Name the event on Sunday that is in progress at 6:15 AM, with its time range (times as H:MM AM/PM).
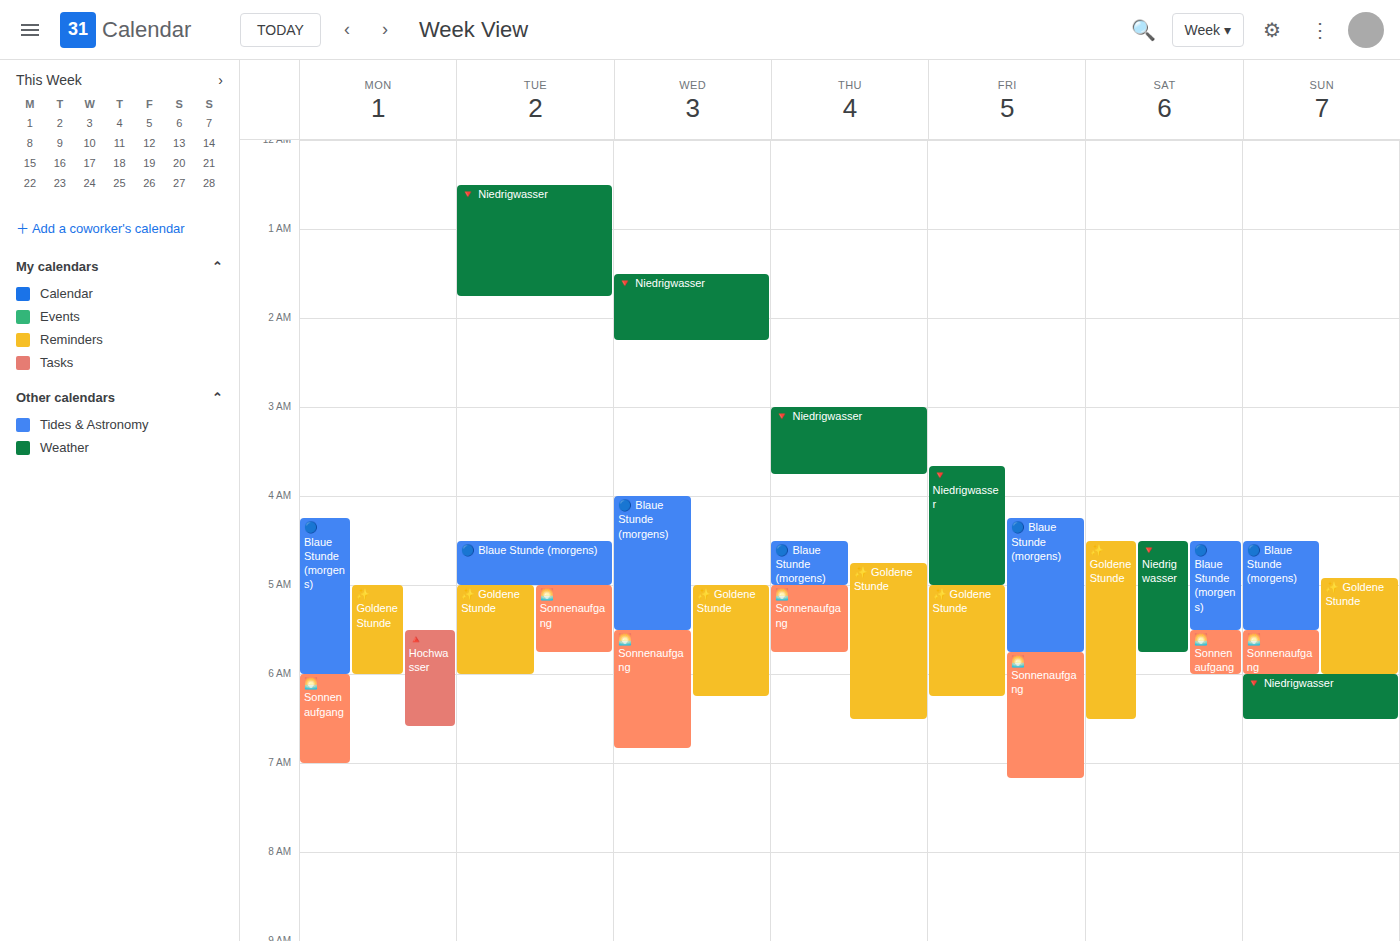
"🔻 Niedrigwasser", 6:00 AM to 6:30 AM